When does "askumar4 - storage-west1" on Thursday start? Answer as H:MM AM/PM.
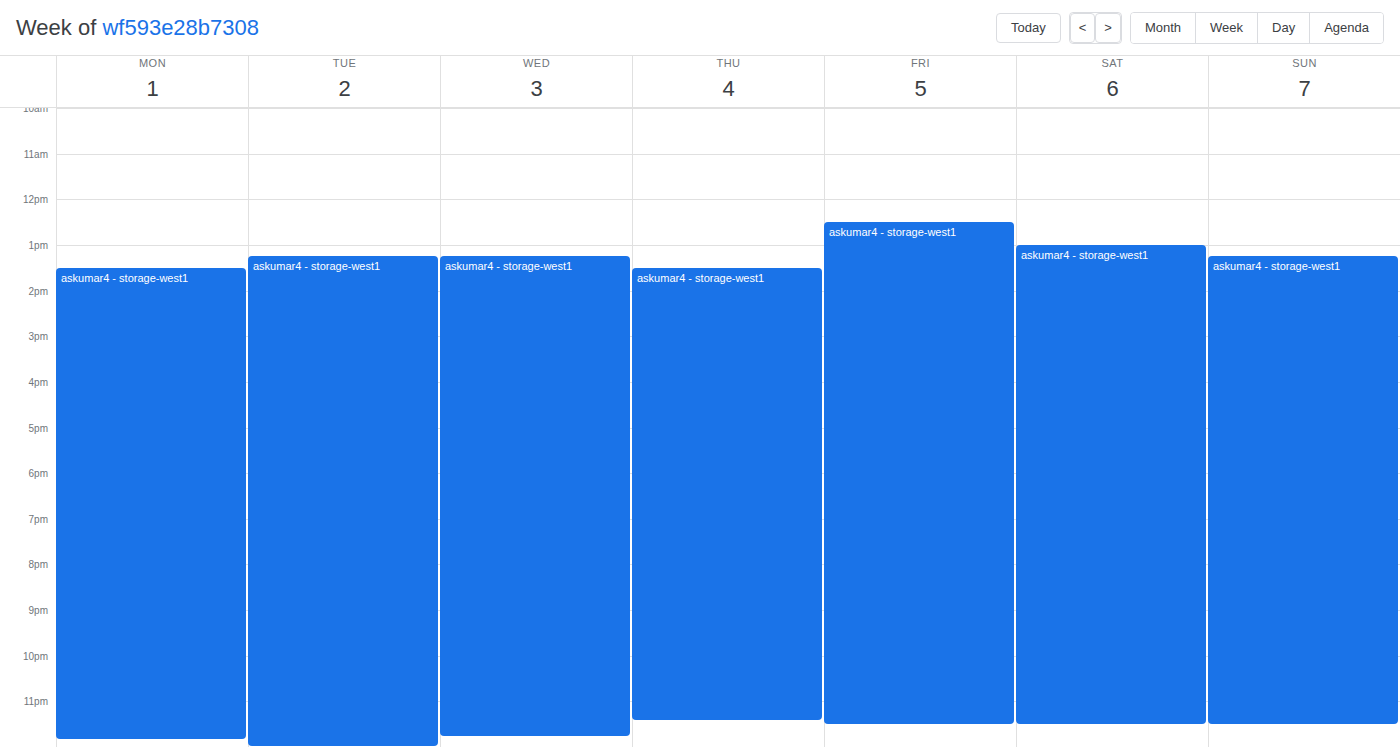
1:30 PM